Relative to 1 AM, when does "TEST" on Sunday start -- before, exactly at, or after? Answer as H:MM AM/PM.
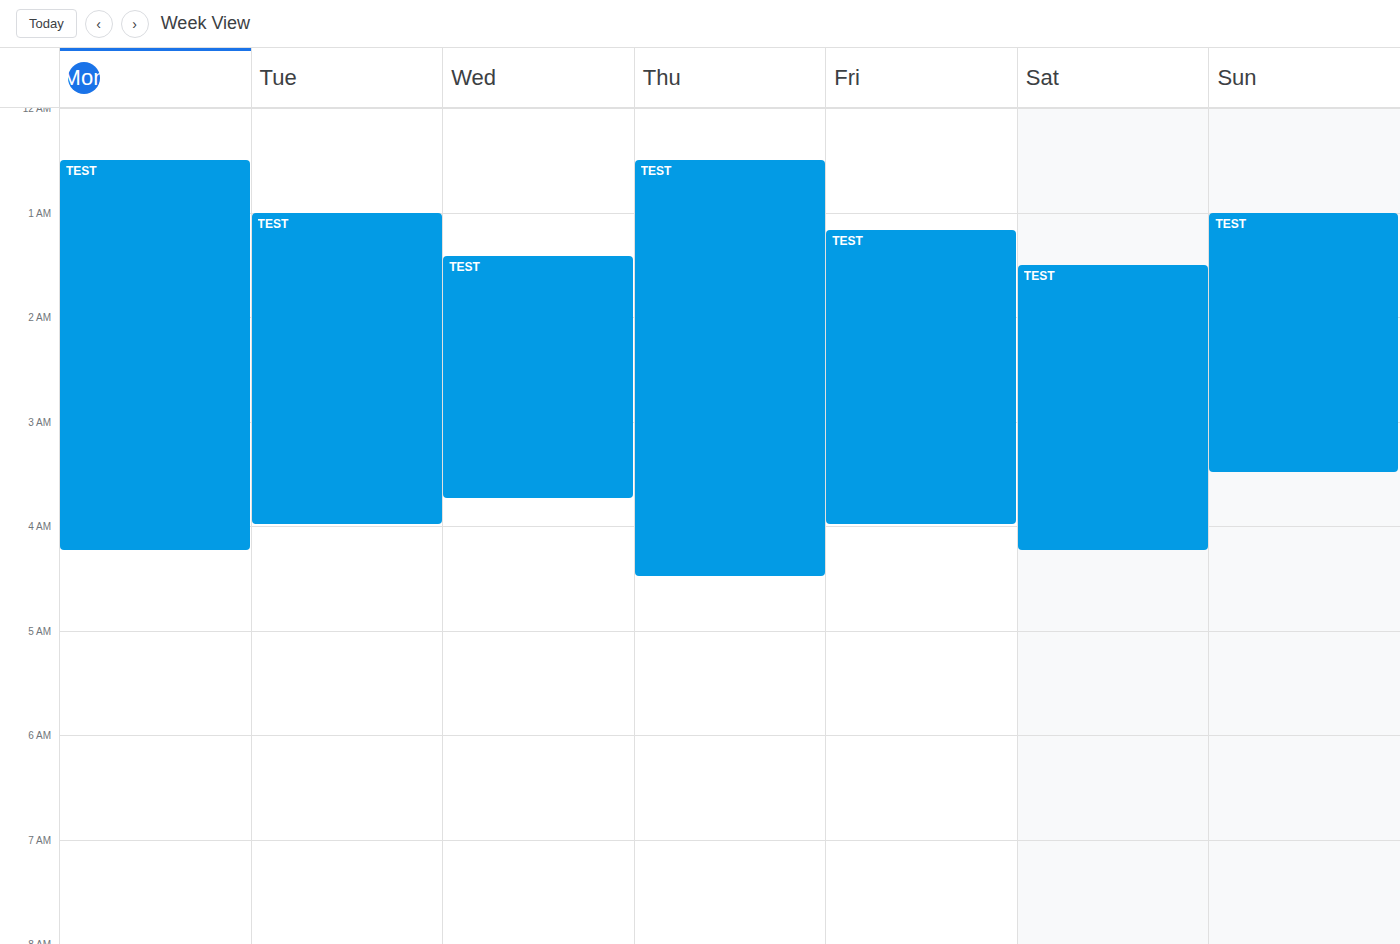
1:00 AM -- exactly at 1 AM, on the 1 AM line.